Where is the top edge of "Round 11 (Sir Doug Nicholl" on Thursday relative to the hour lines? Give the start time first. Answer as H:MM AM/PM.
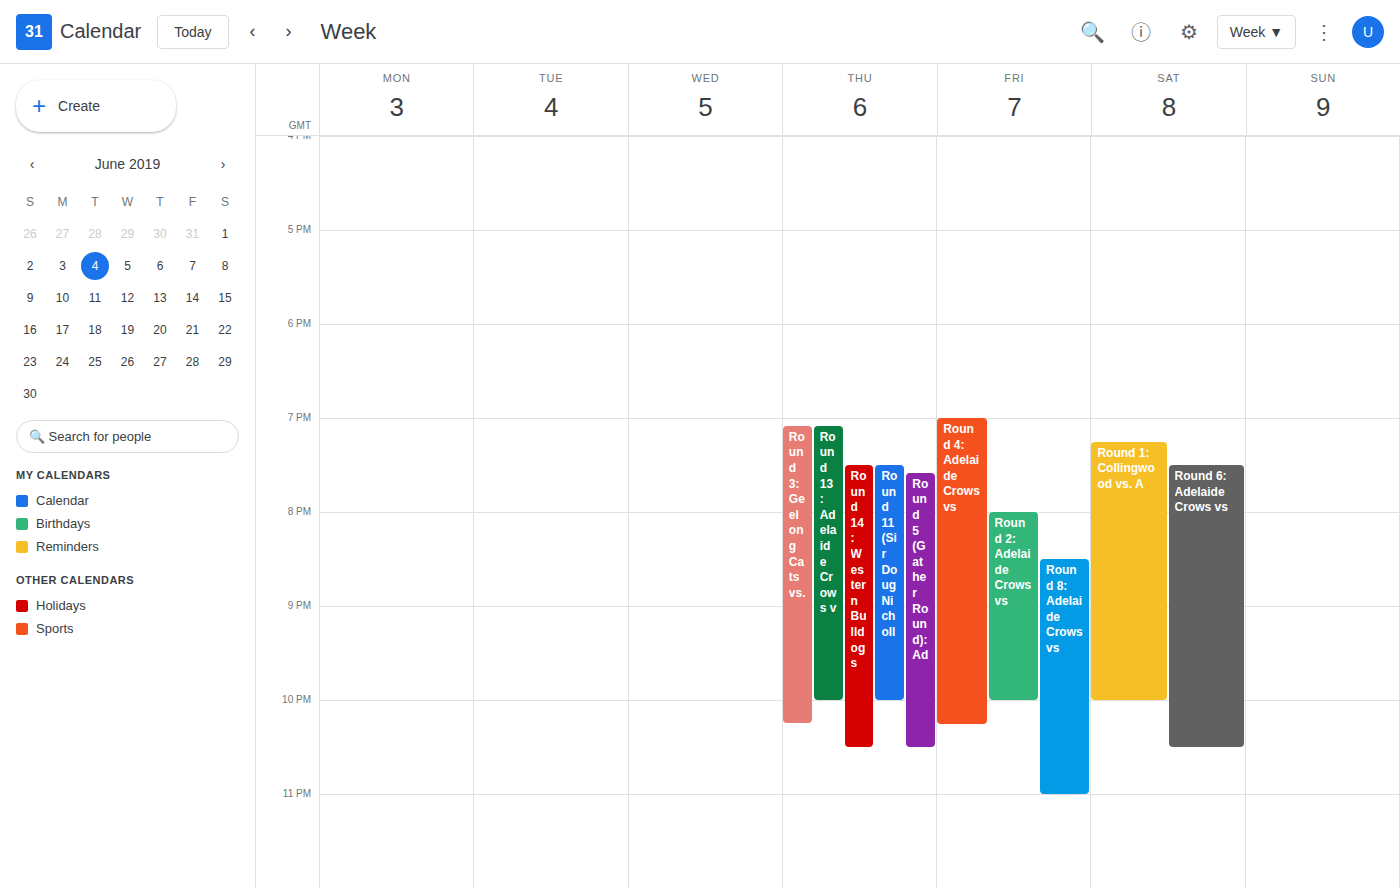
7:30 PM -- halfway between the 7 PM and 8 PM lines.